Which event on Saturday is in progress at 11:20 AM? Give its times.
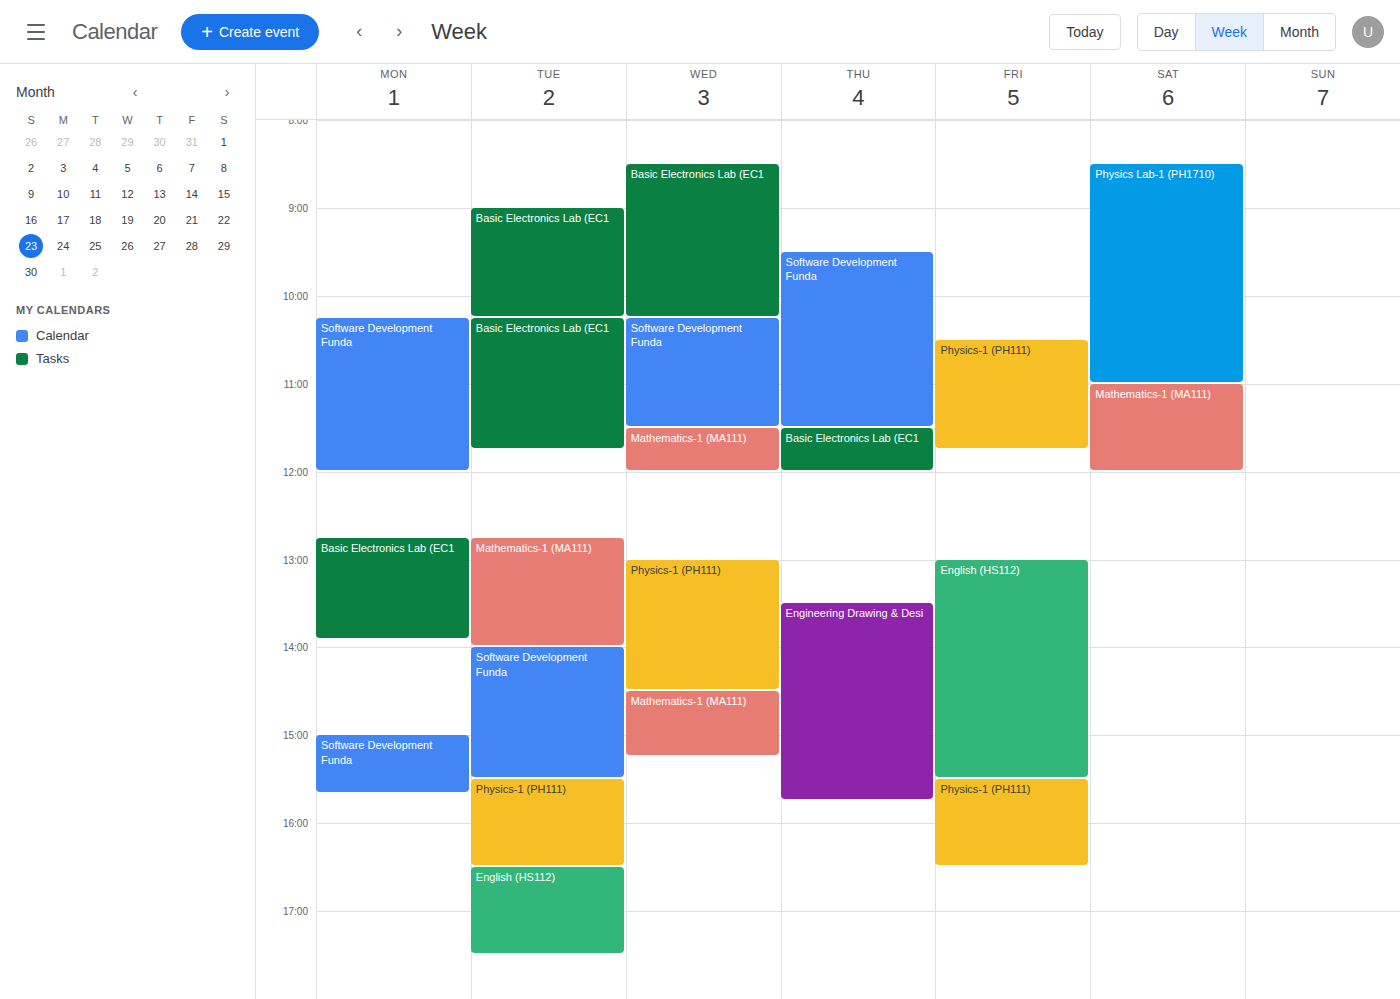
"Mathematics-1 (MA111)", 11:00 AM to 12:00 PM